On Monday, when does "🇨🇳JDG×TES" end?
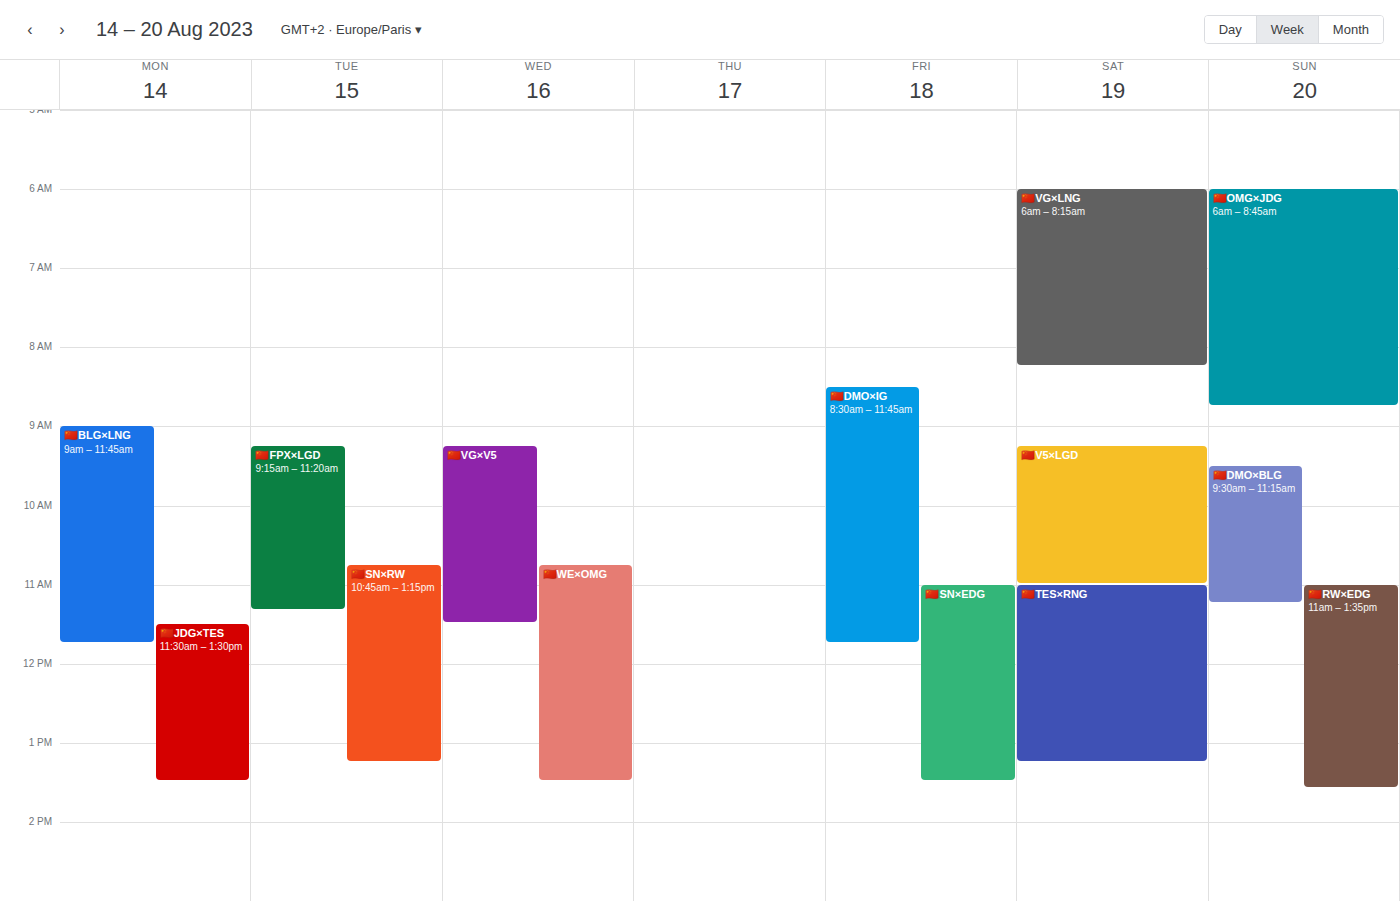
1:30 PM